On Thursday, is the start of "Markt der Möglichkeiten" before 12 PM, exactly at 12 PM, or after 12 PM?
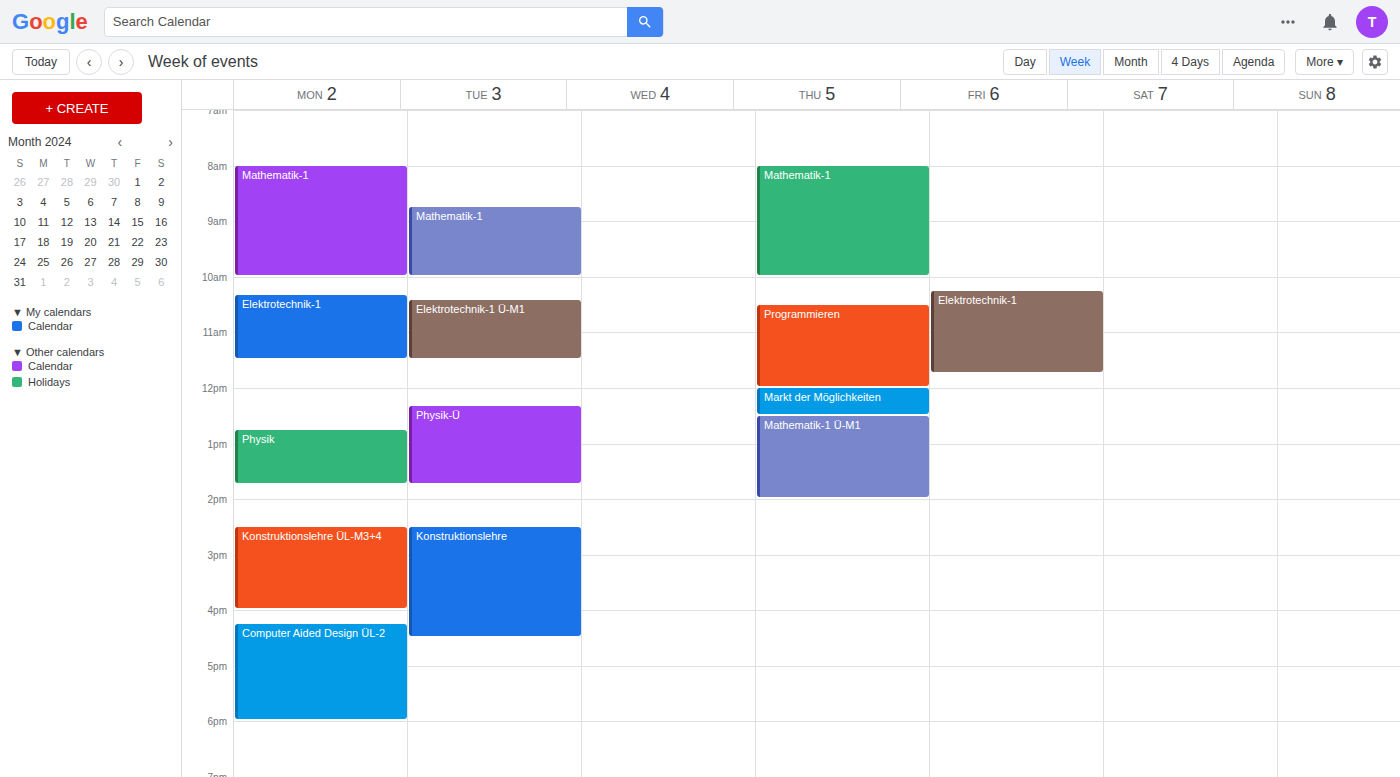
12:00 PM -- exactly at 12 PM, on the 12 PM line.